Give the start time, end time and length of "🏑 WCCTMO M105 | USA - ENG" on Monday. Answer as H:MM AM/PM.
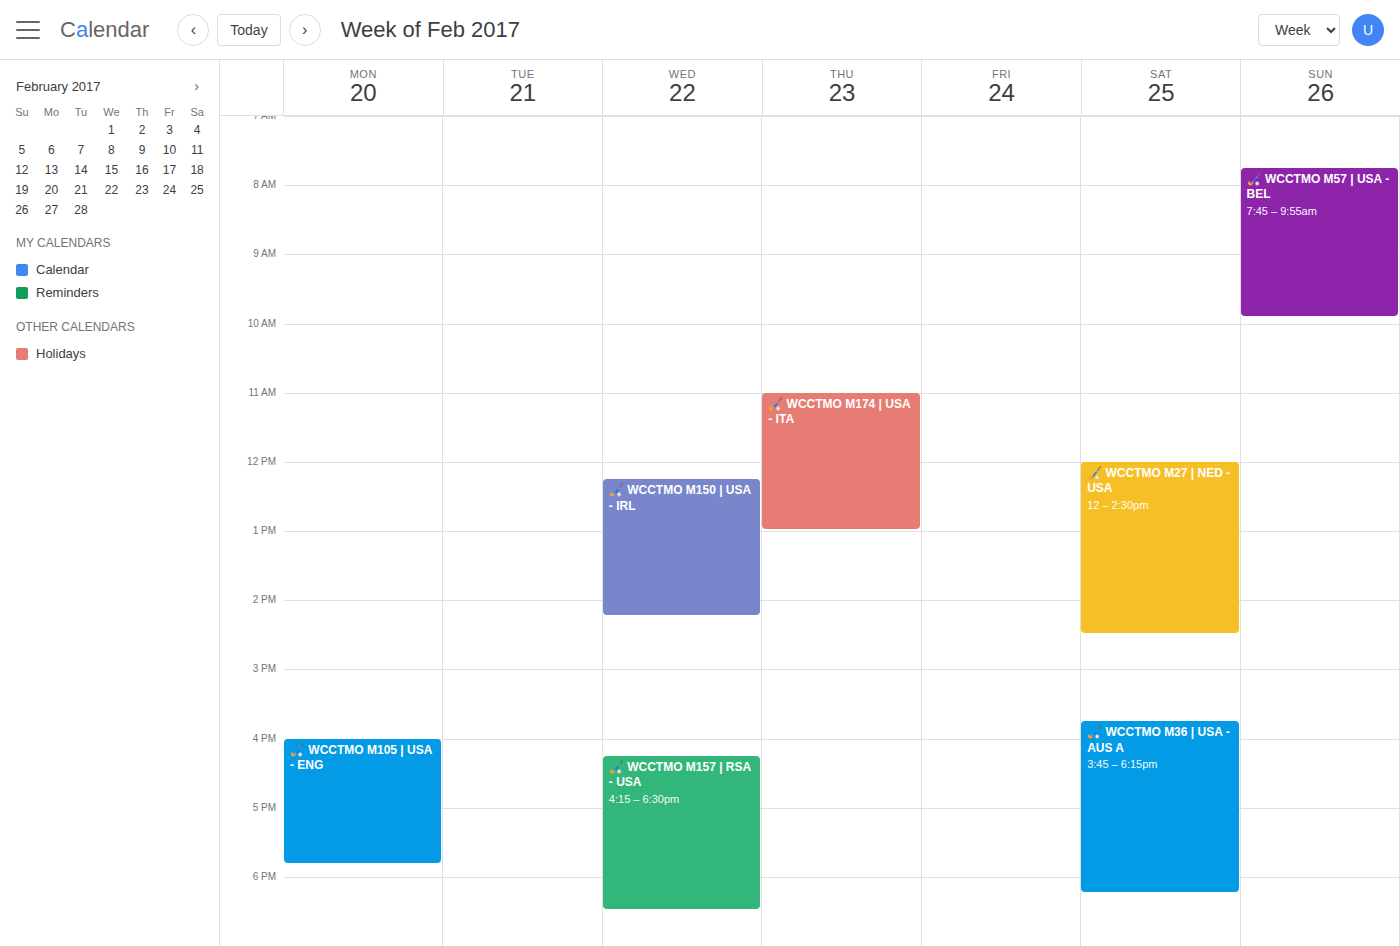
4:00 PM to 5:50 PM, 1 hour 50 minutes